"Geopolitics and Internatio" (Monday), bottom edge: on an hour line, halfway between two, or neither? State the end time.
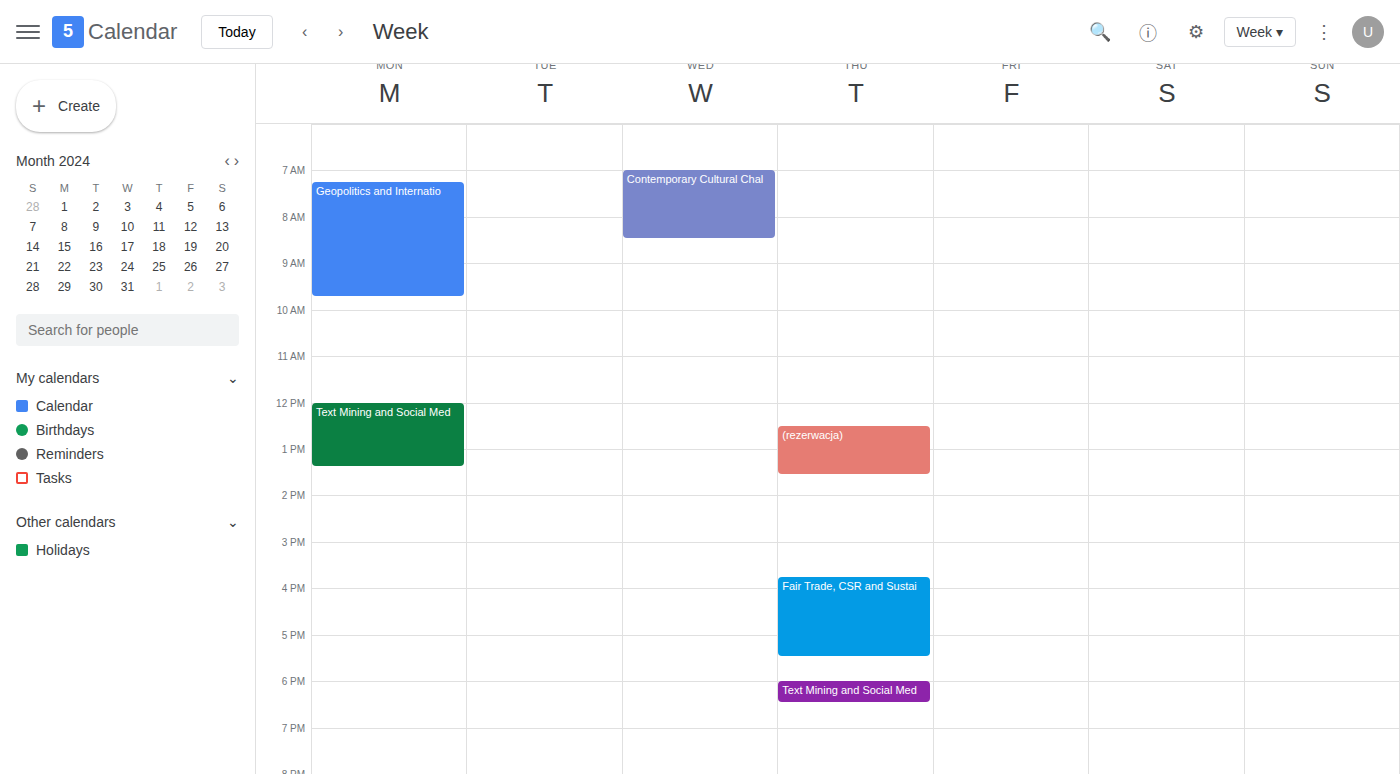
9:45 AM -- neither: three quarters of the way from the 9 AM line to the 10 AM line.